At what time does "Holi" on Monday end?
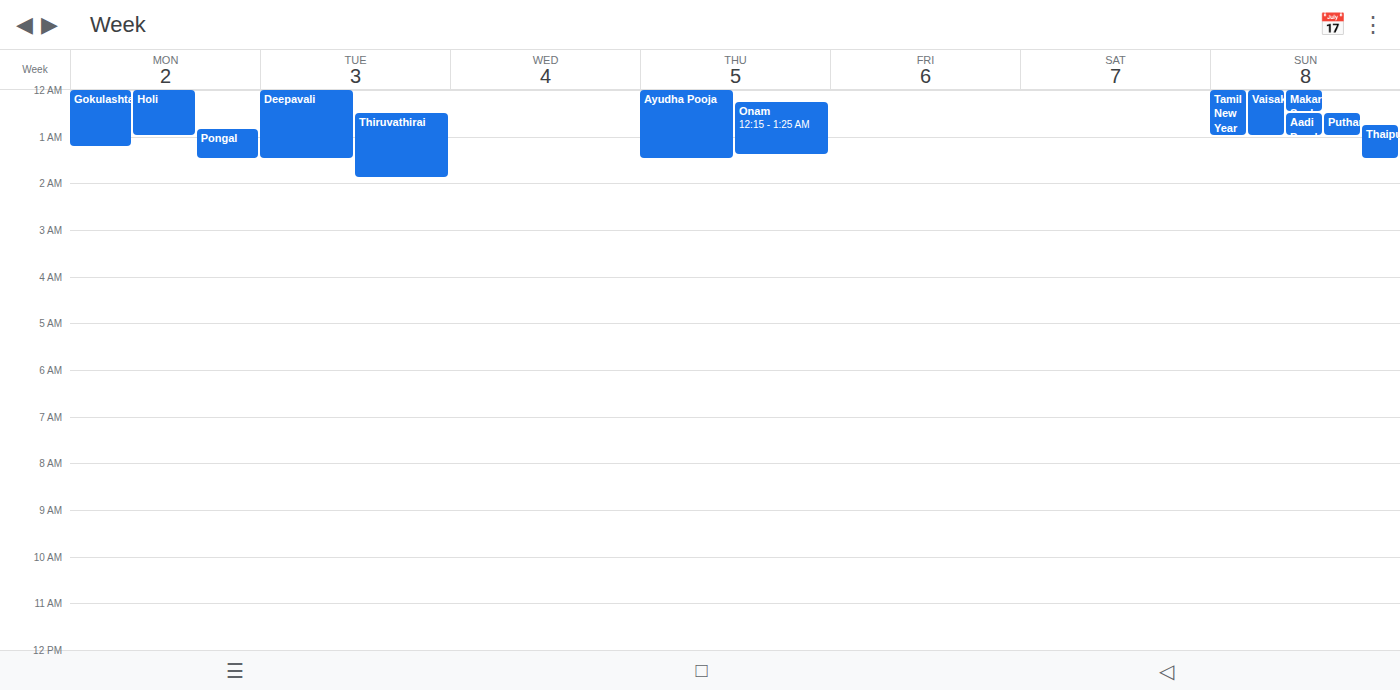
1:00 AM